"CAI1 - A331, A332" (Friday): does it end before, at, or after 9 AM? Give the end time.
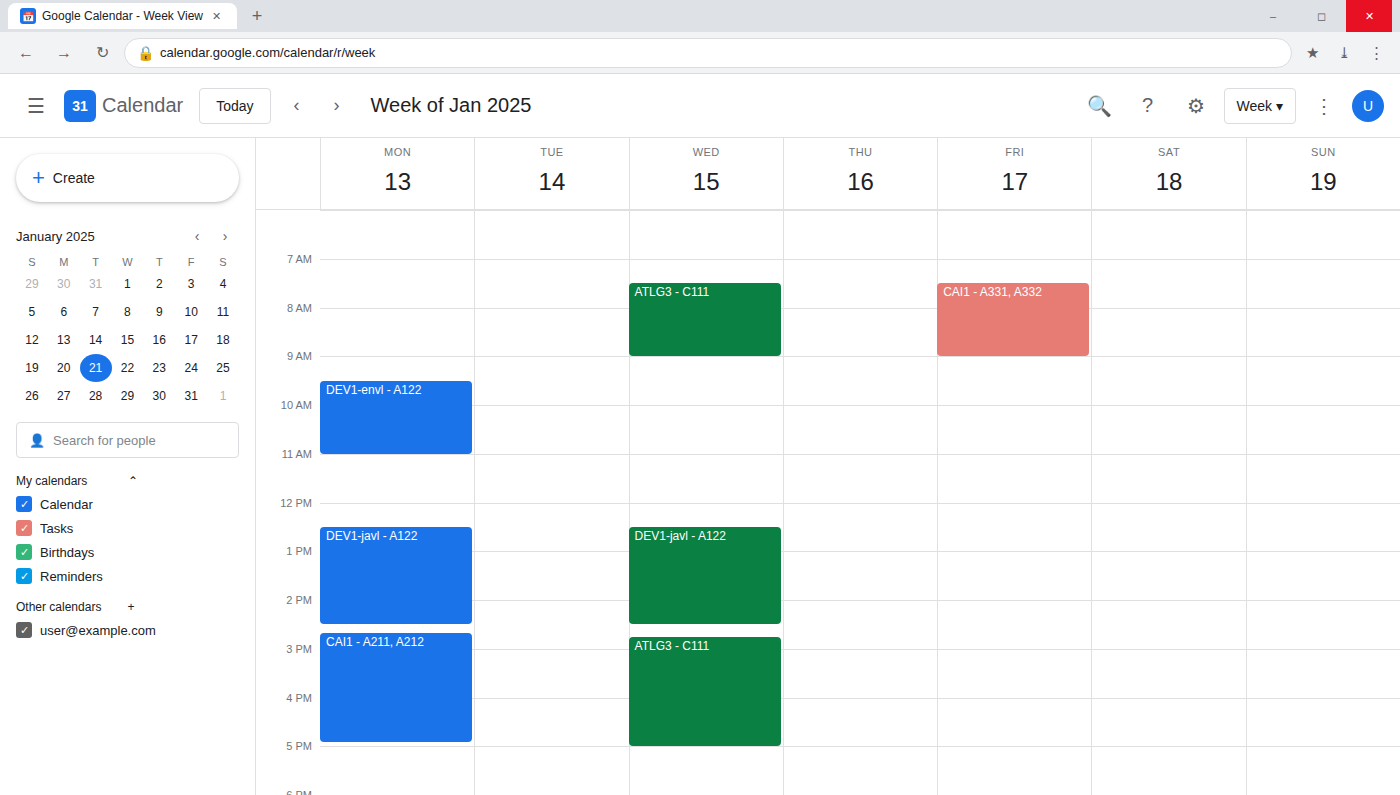
9:00 AM -- exactly at 9 AM, on the 9 AM line.